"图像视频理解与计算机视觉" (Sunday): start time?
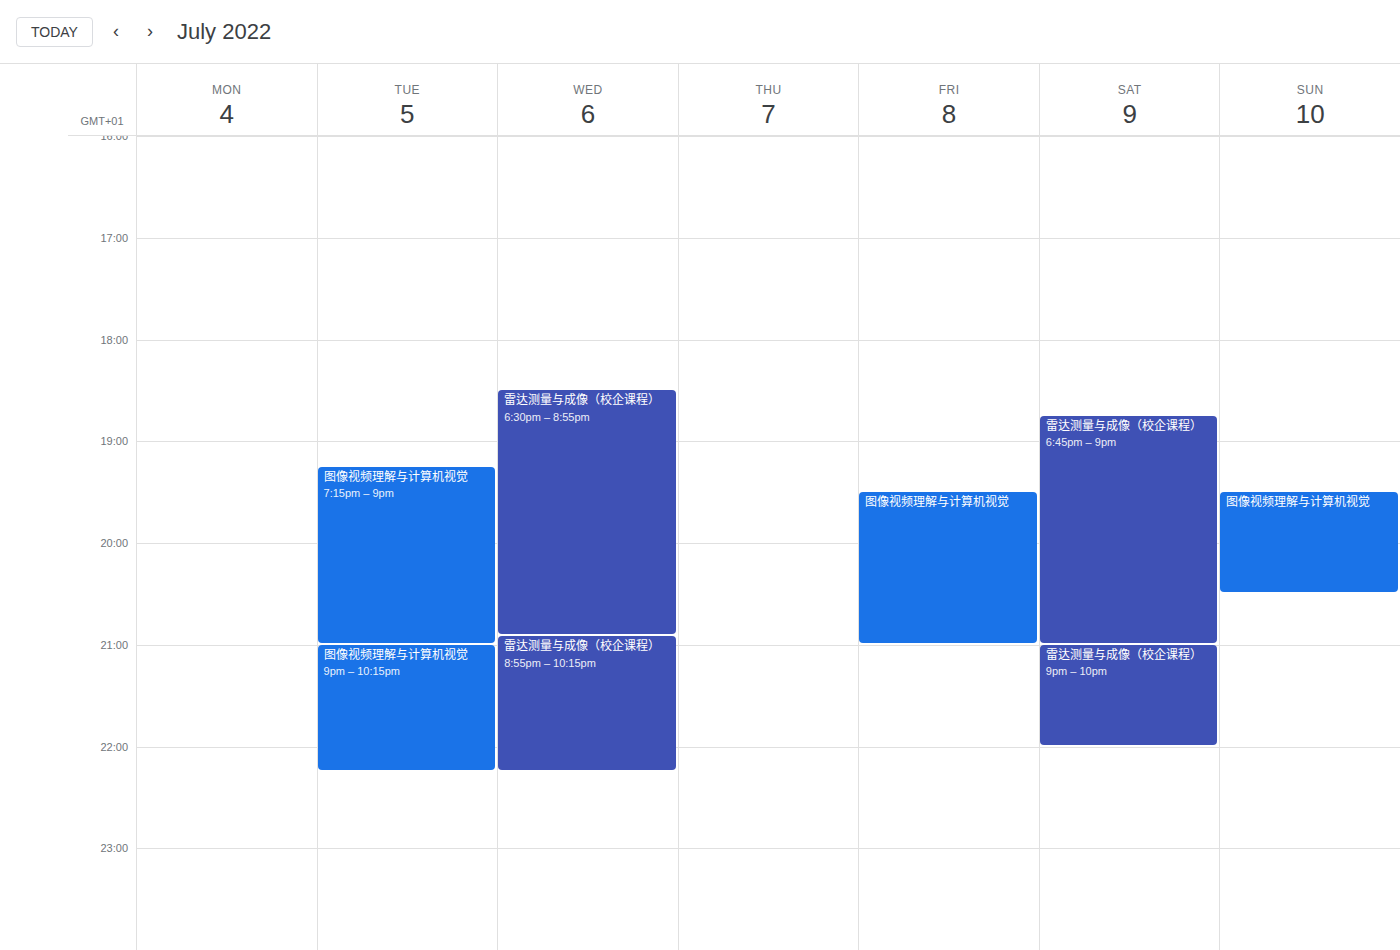
7:30 PM